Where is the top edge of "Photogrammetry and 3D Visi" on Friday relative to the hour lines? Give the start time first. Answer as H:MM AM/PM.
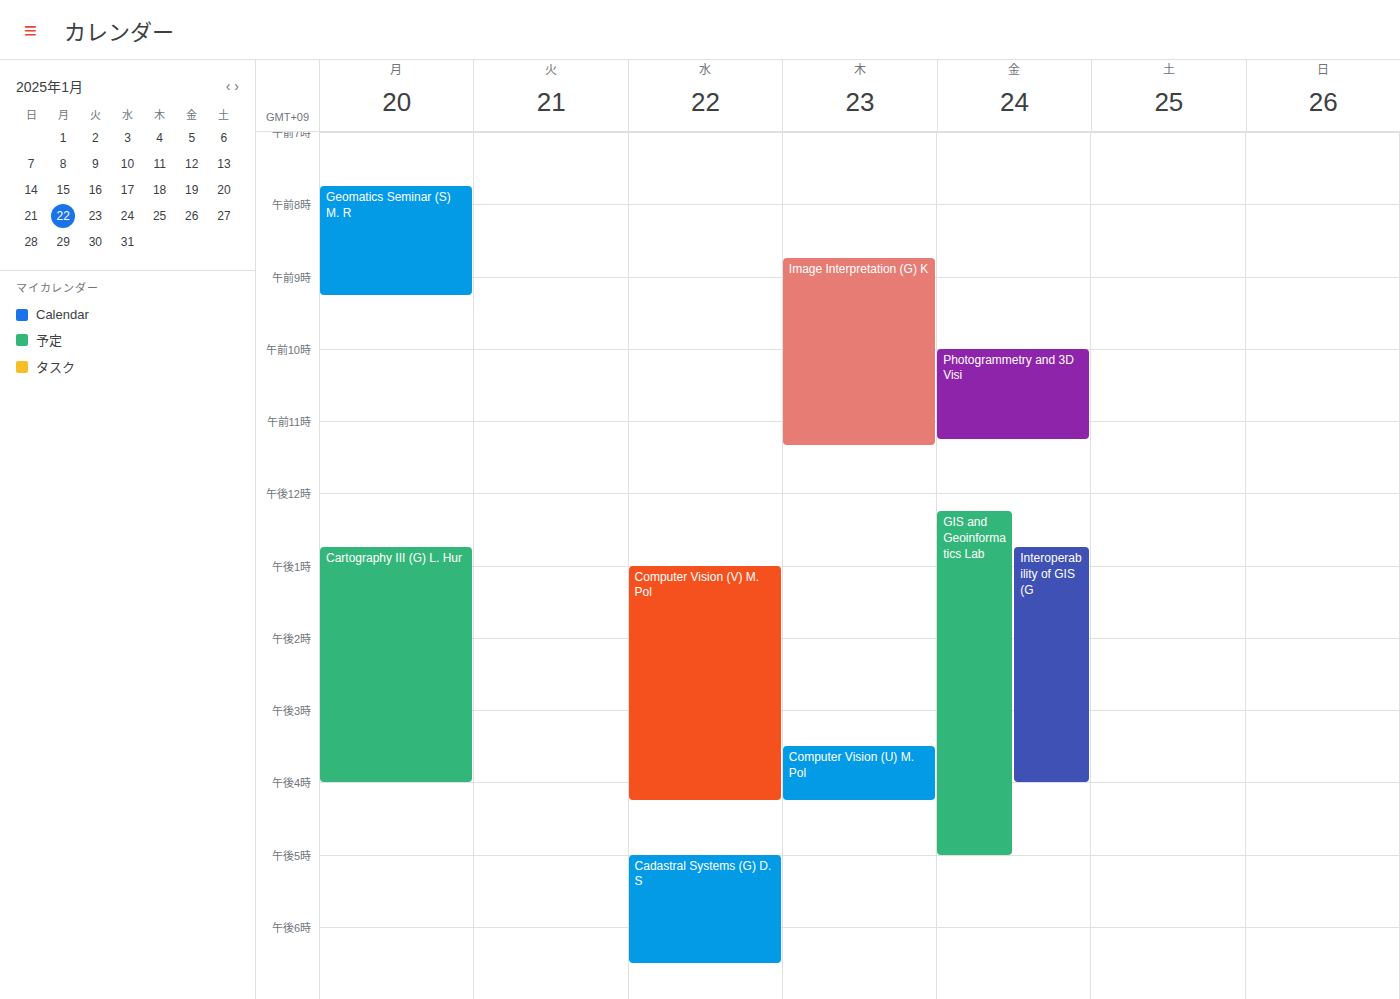
10:00 AM -- exactly on the 10 AM line.